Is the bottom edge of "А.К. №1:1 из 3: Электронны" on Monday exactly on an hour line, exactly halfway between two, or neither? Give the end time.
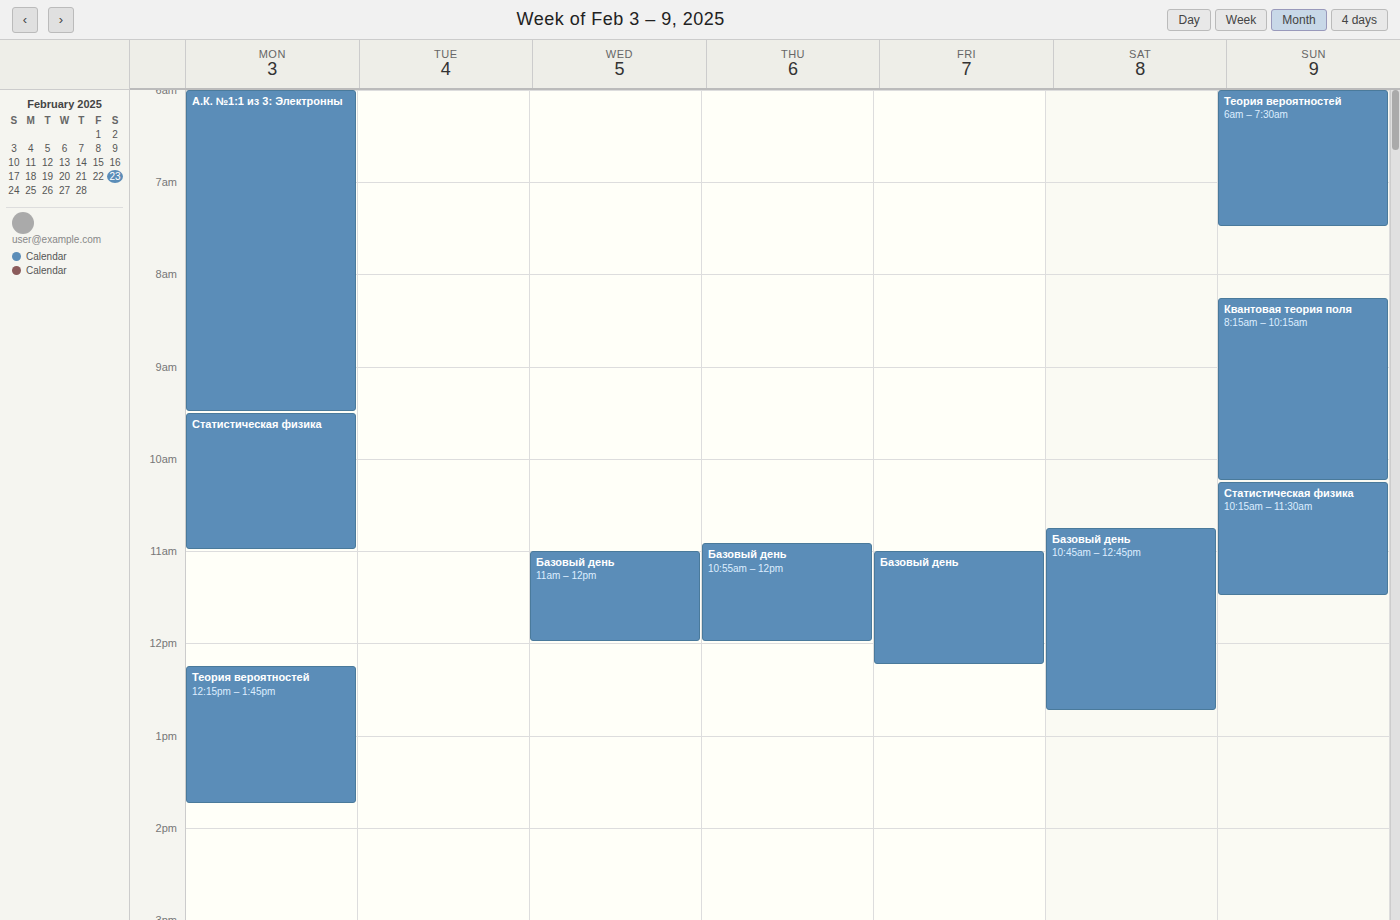
9:30 AM -- halfway between the 9 AM and 10 AM lines.